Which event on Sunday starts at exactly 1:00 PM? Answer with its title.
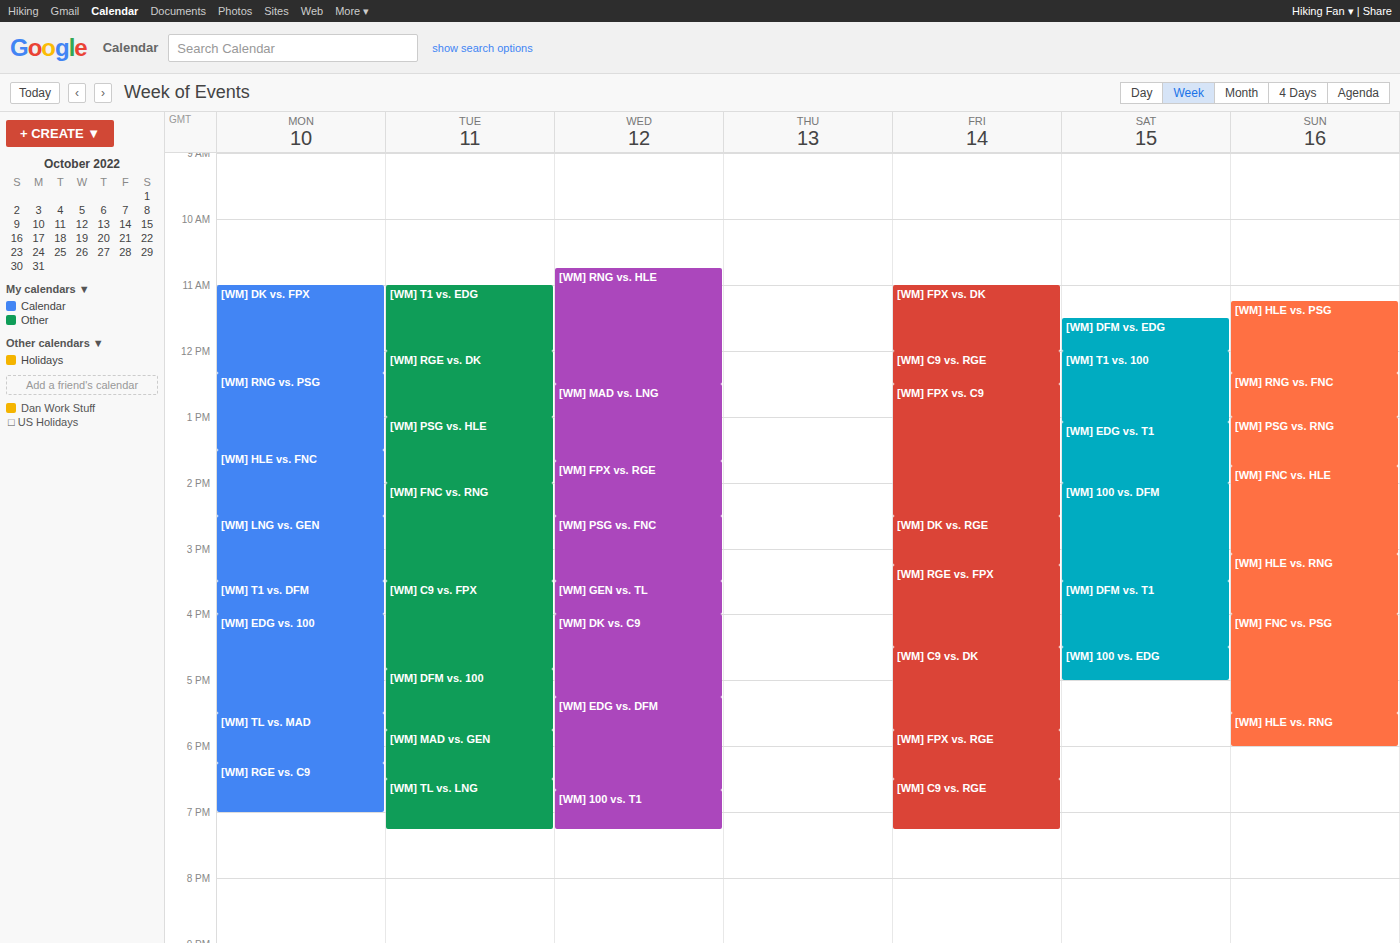
"[WM] PSG vs. RNG"